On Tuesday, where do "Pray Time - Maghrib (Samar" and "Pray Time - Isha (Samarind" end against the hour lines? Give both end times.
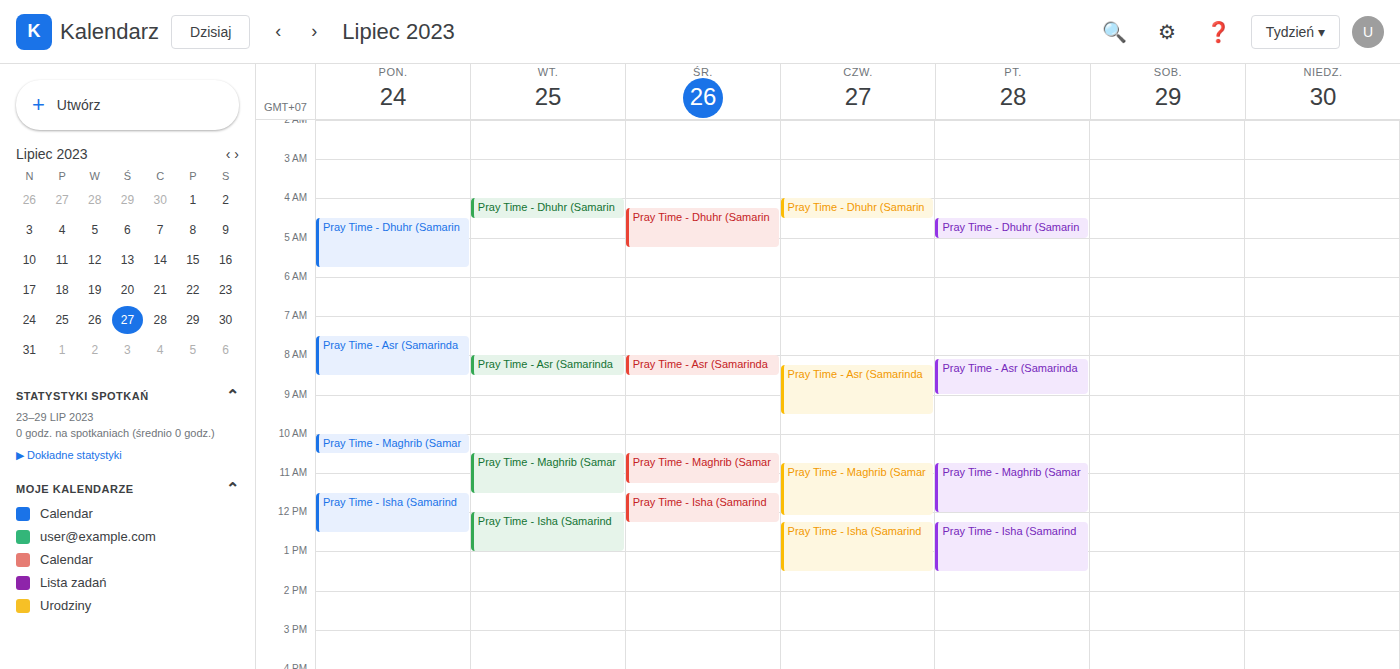
"Pray Time - Maghrib (Samar": 11:30 AM, halfway between the 11 AM and 12 PM lines. "Pray Time - Isha (Samarind": 1:00 PM, exactly on the 1 PM line.